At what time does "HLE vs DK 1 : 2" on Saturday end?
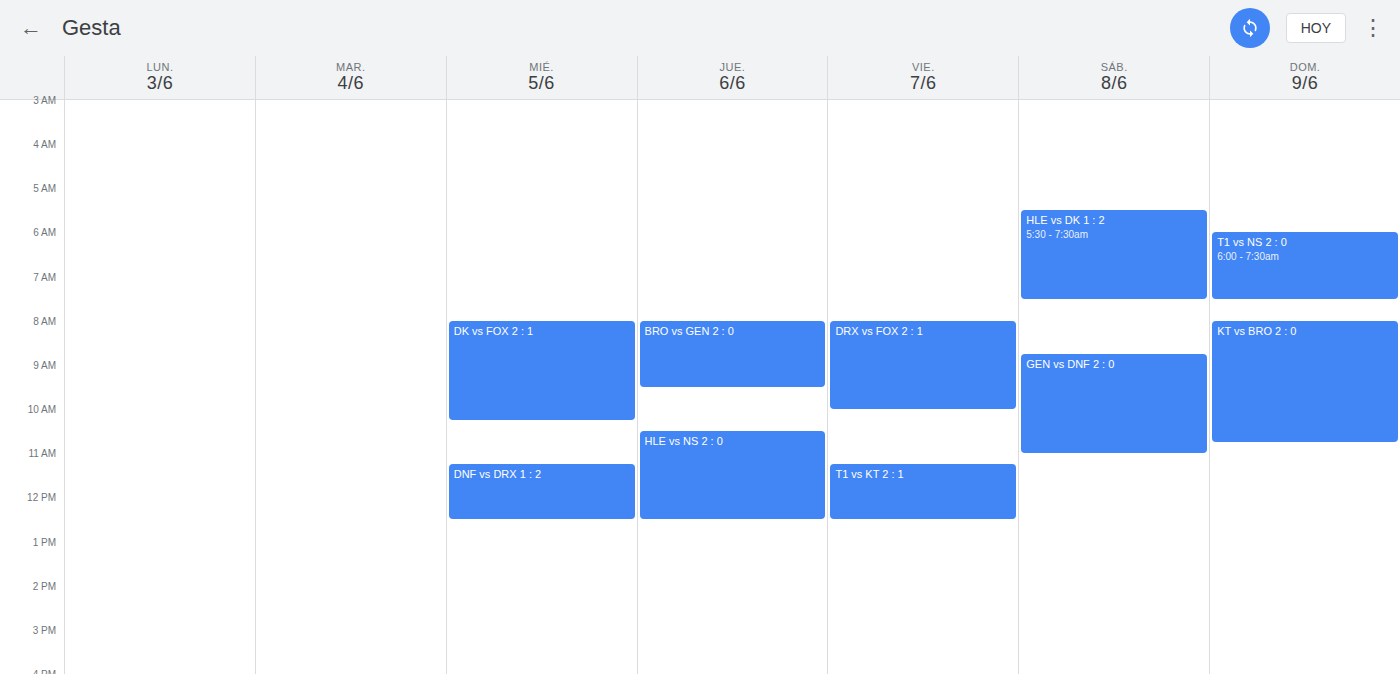
7:30 AM